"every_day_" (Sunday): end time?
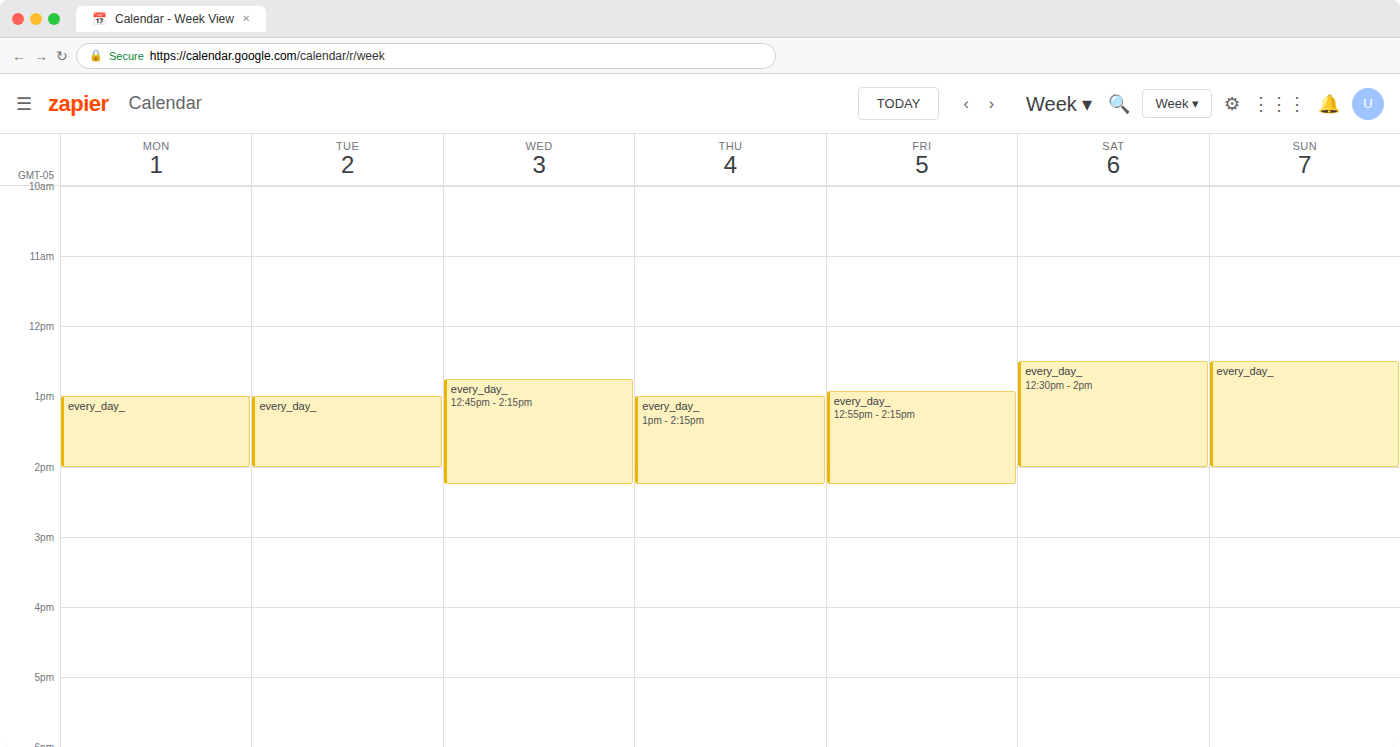
14:00